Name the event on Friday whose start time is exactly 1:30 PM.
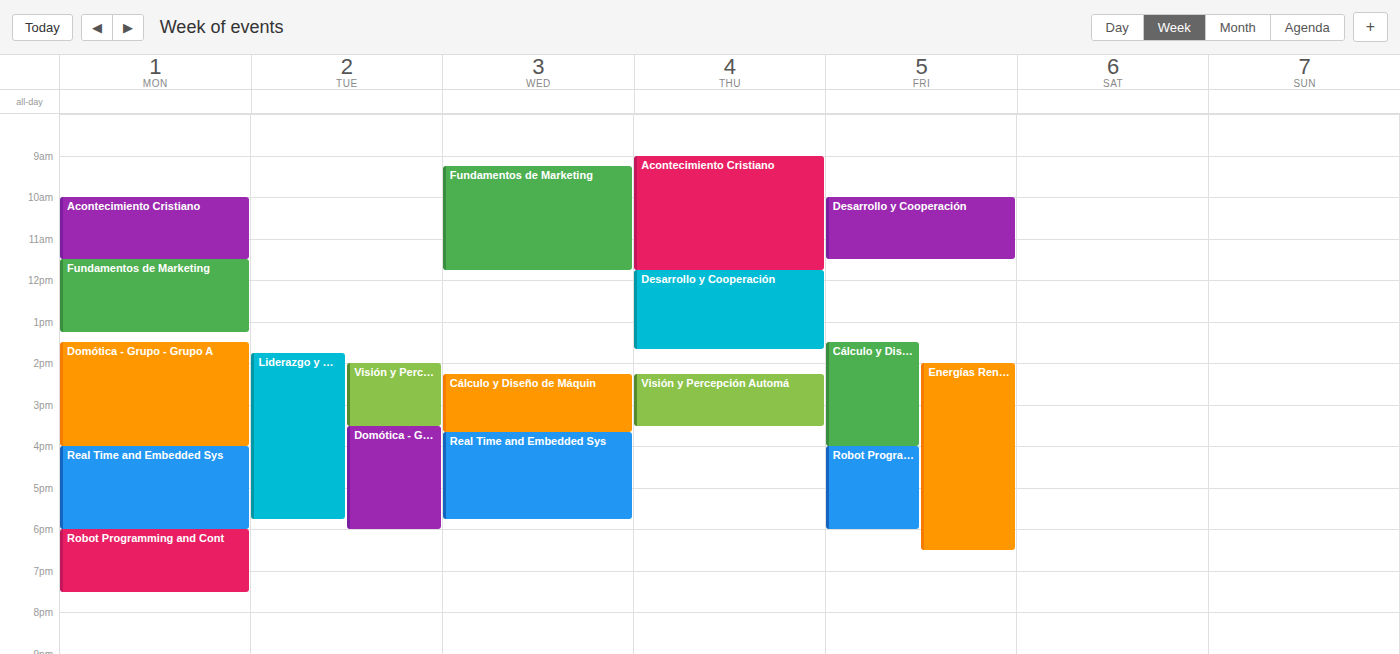
"Cálculo y Diseño de Máquin"